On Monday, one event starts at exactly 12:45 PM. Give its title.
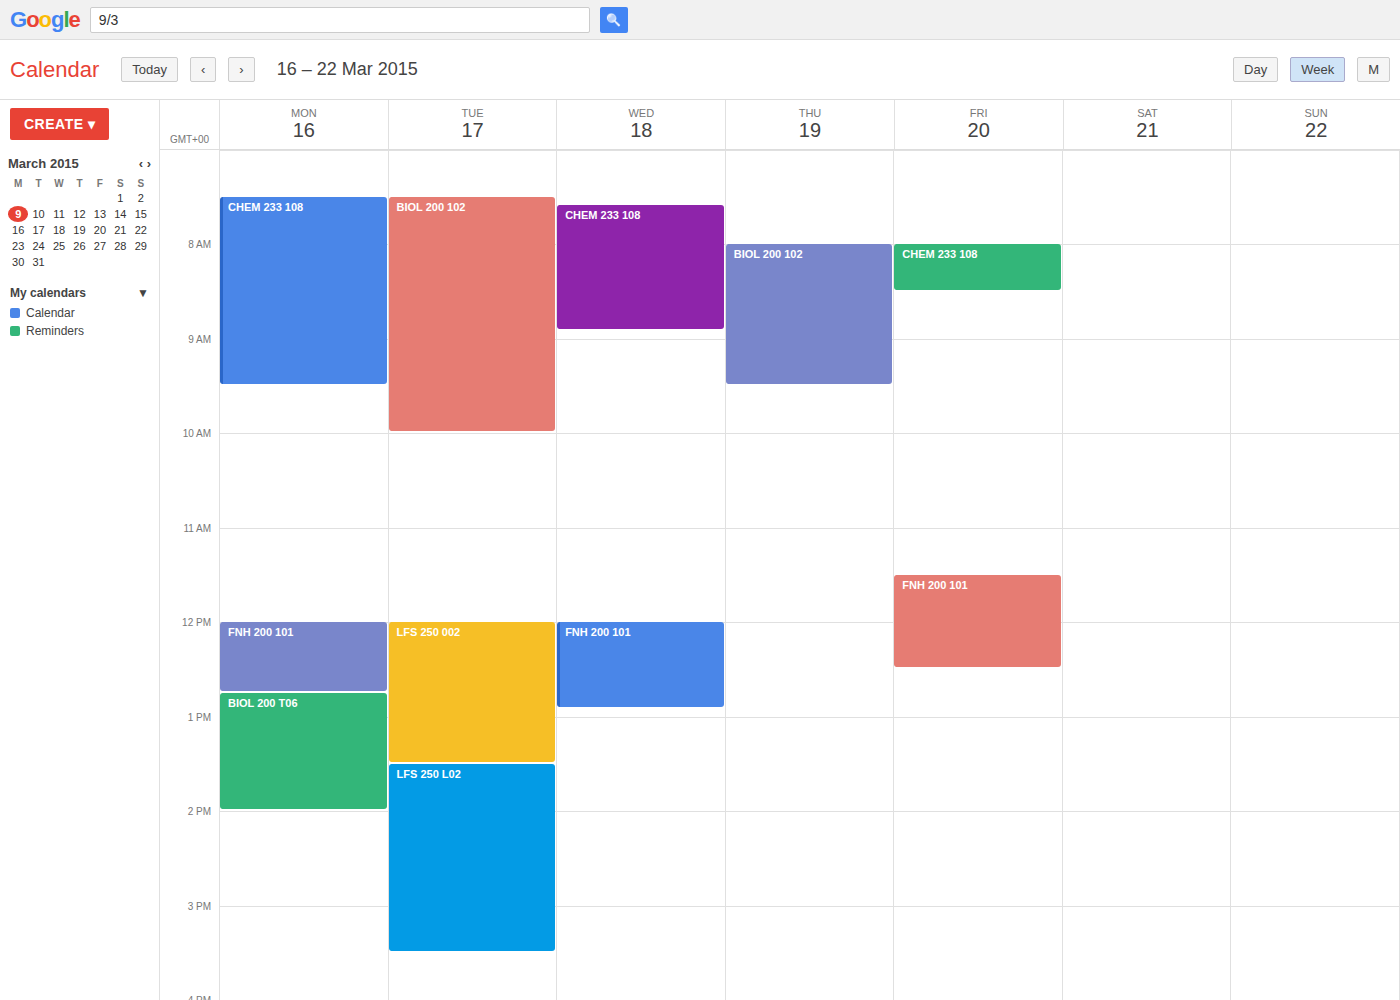
"BIOL 200 T06"